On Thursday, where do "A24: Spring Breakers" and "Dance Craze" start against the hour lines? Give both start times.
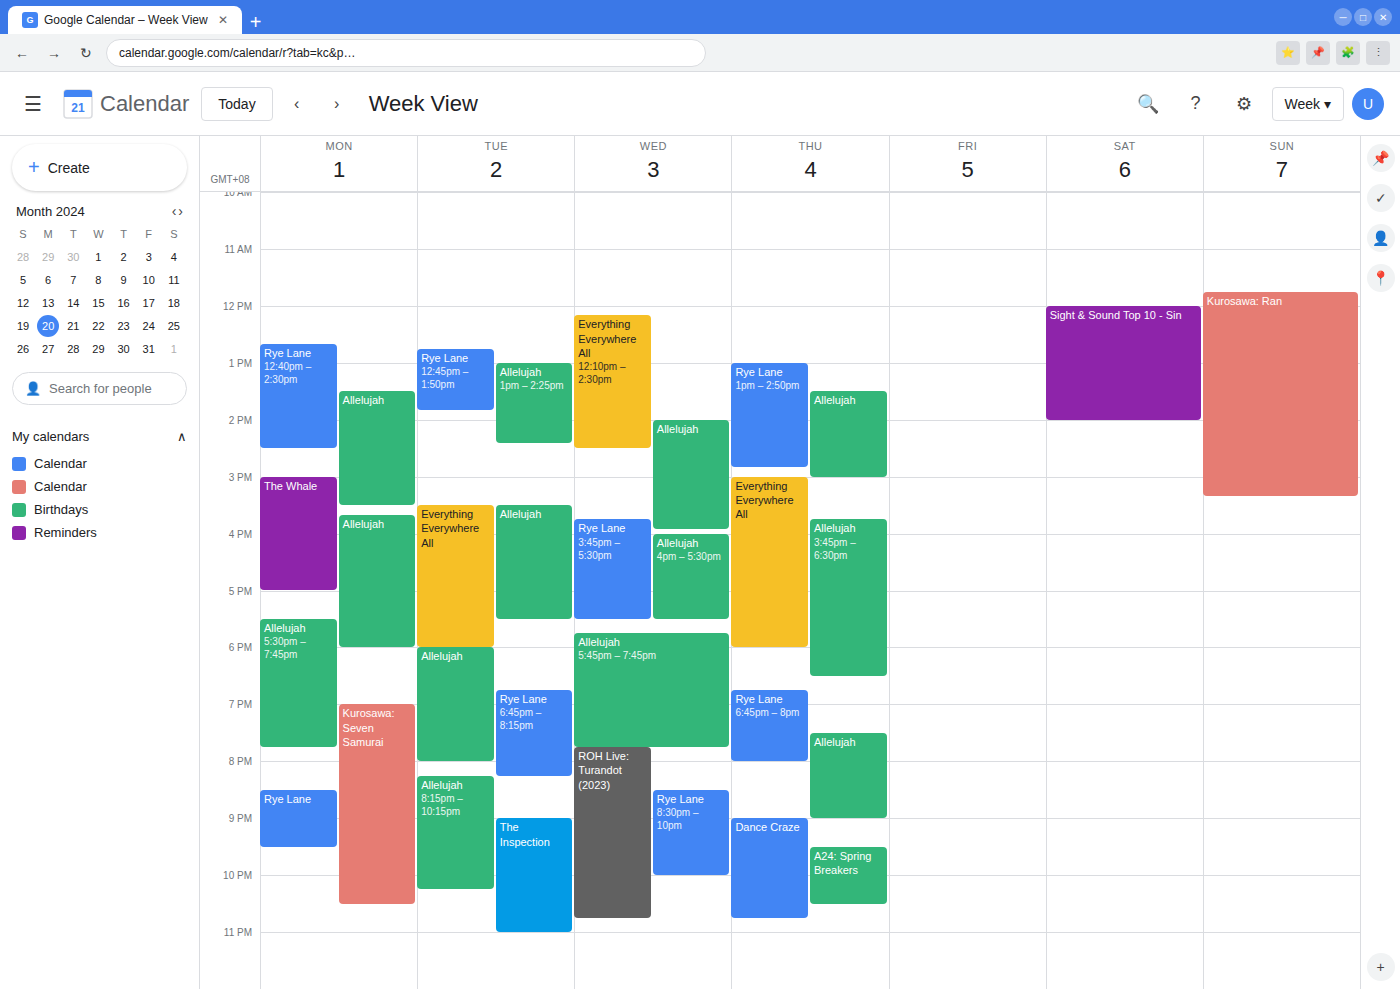
"A24: Spring Breakers": 9:30 PM, halfway between the 9 PM and 10 PM lines. "Dance Craze": 9:00 PM, exactly on the 9 PM line.